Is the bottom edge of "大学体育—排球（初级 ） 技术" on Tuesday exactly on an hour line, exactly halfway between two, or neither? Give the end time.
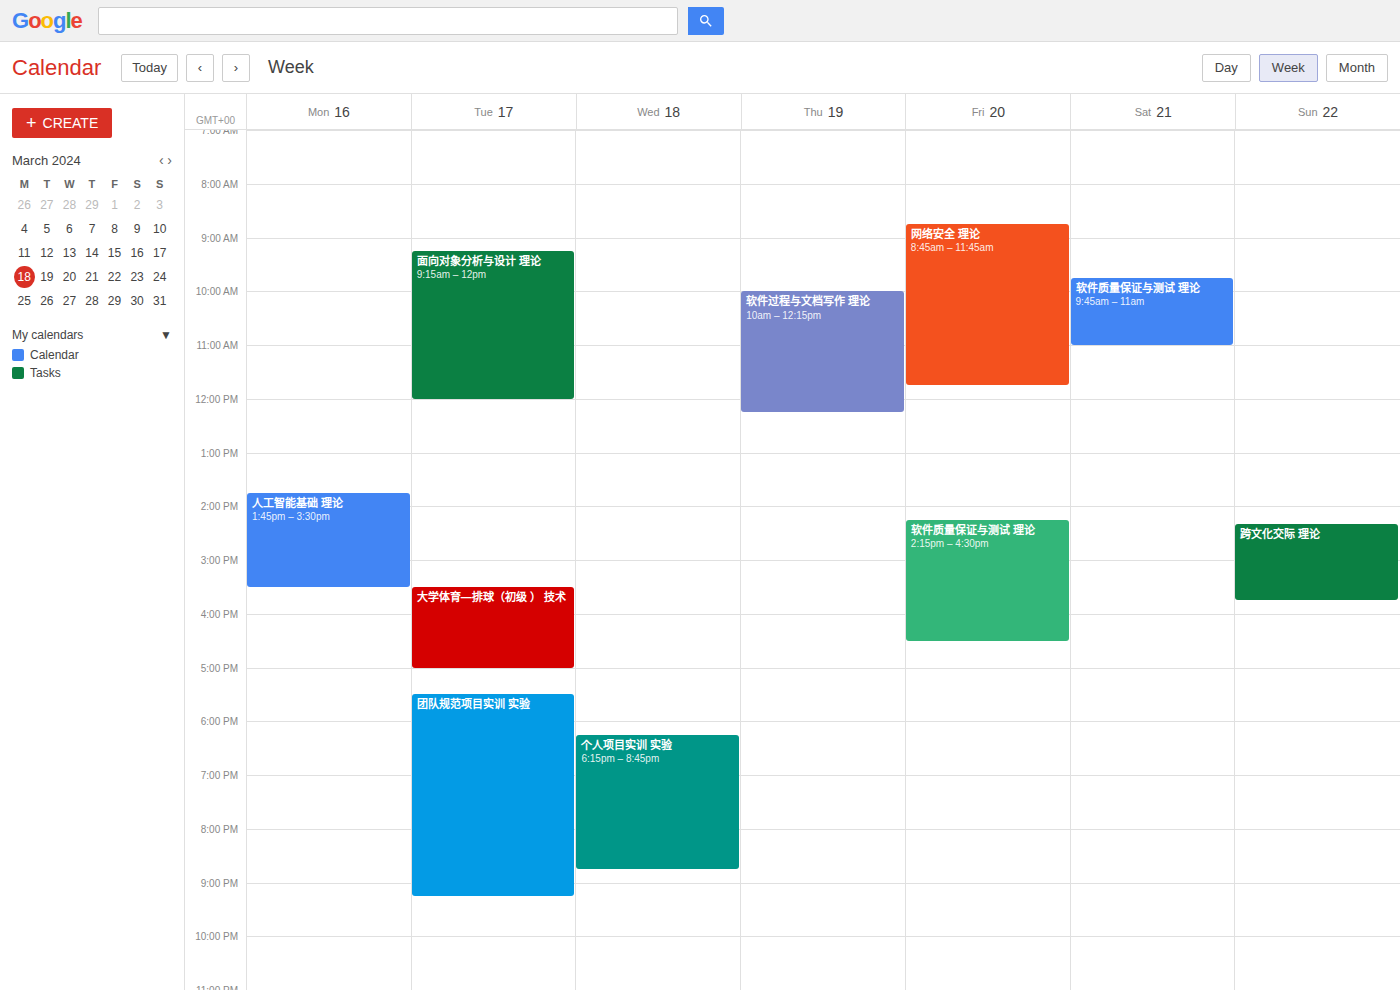
5:00 PM -- exactly on the 5 PM line.